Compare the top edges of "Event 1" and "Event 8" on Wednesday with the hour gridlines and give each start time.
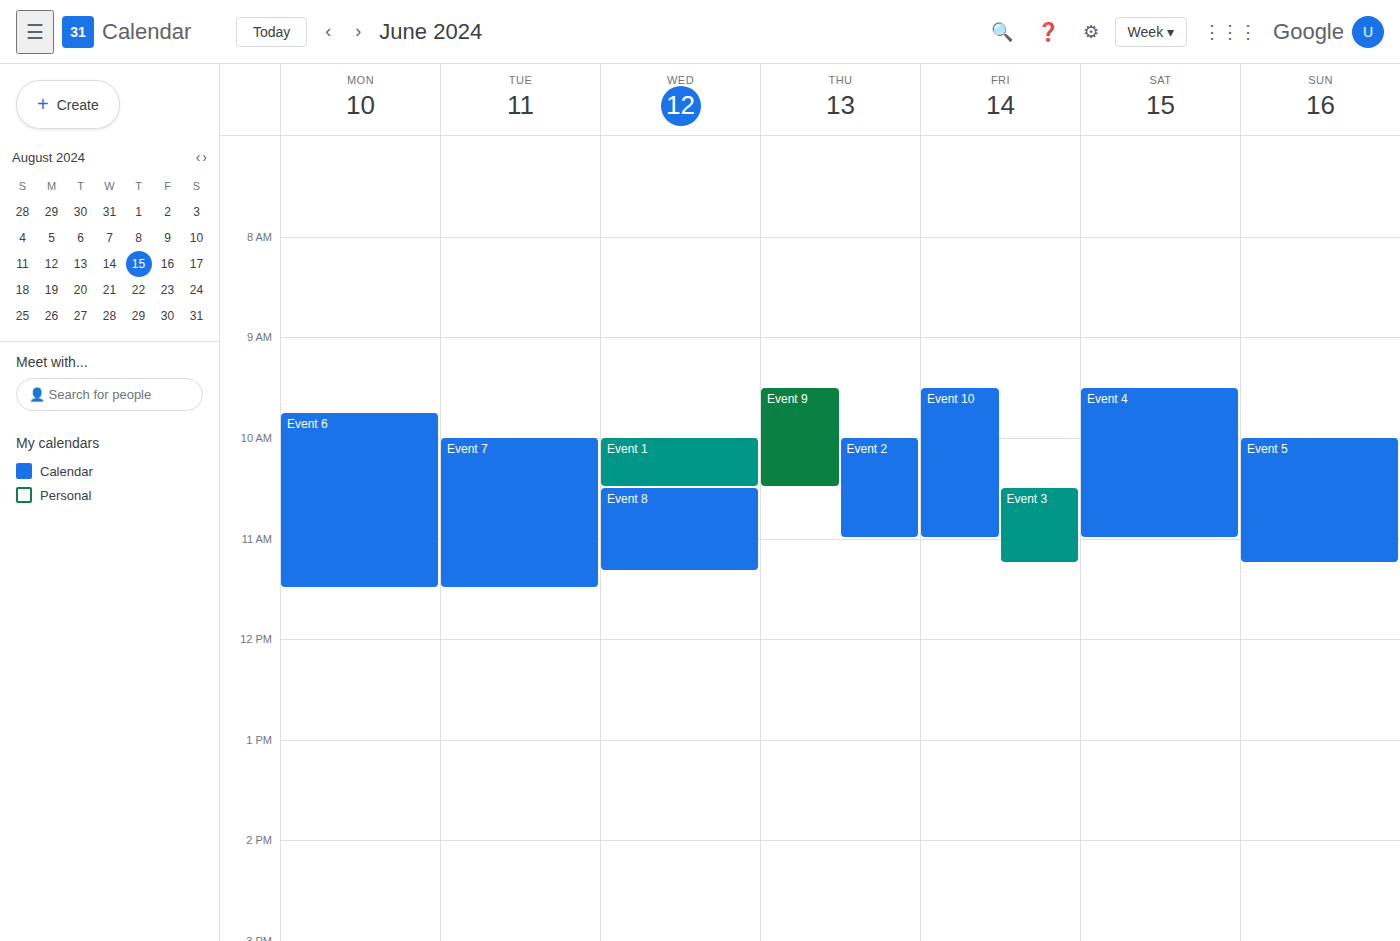
"Event 1": 10:00 AM, exactly on the 10 AM line. "Event 8": 10:30 AM, halfway between the 10 AM and 11 AM lines.